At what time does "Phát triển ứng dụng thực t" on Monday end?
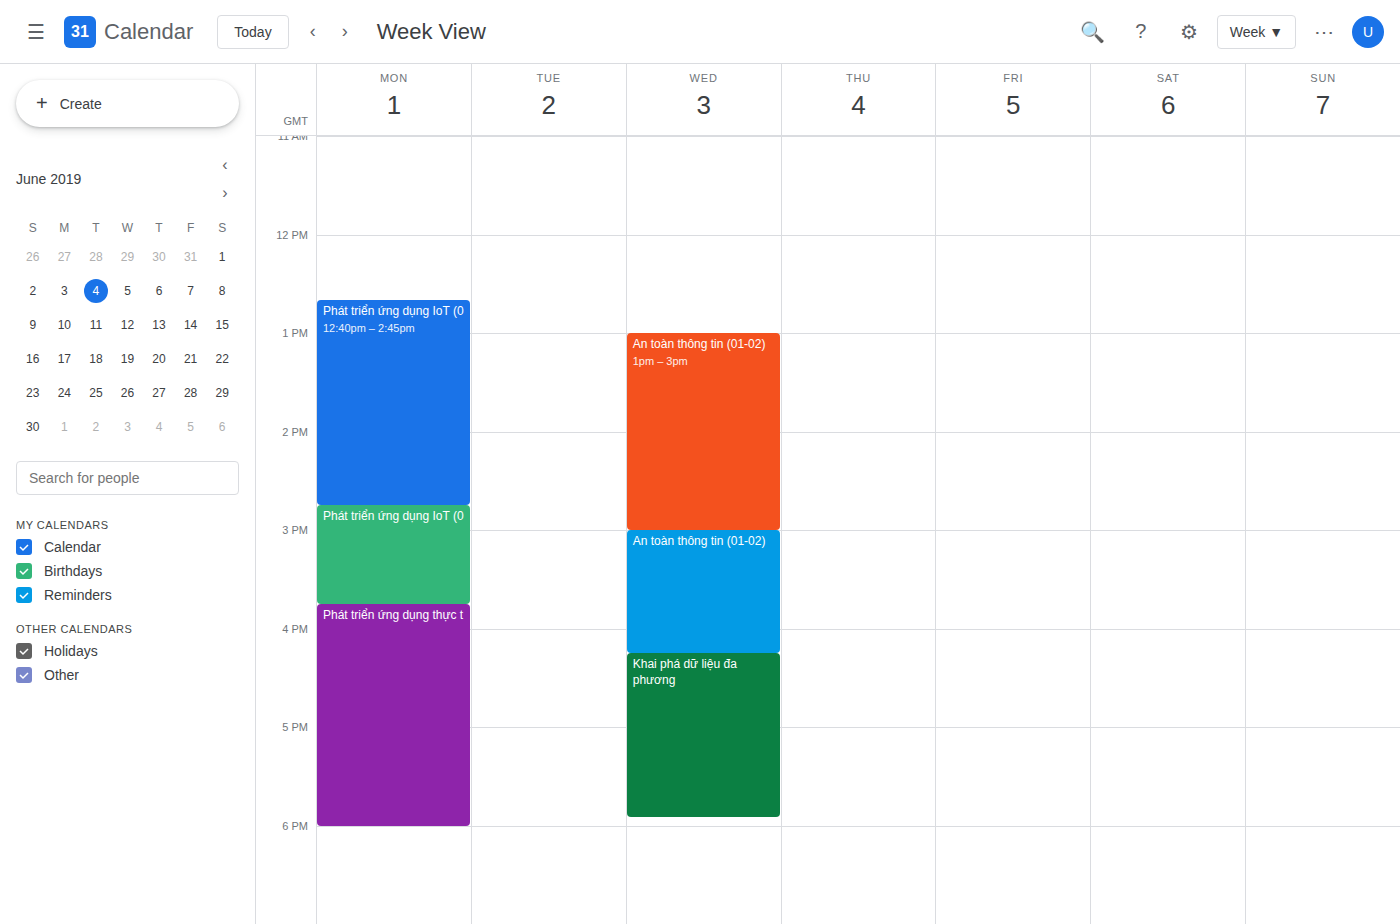
6:00 PM